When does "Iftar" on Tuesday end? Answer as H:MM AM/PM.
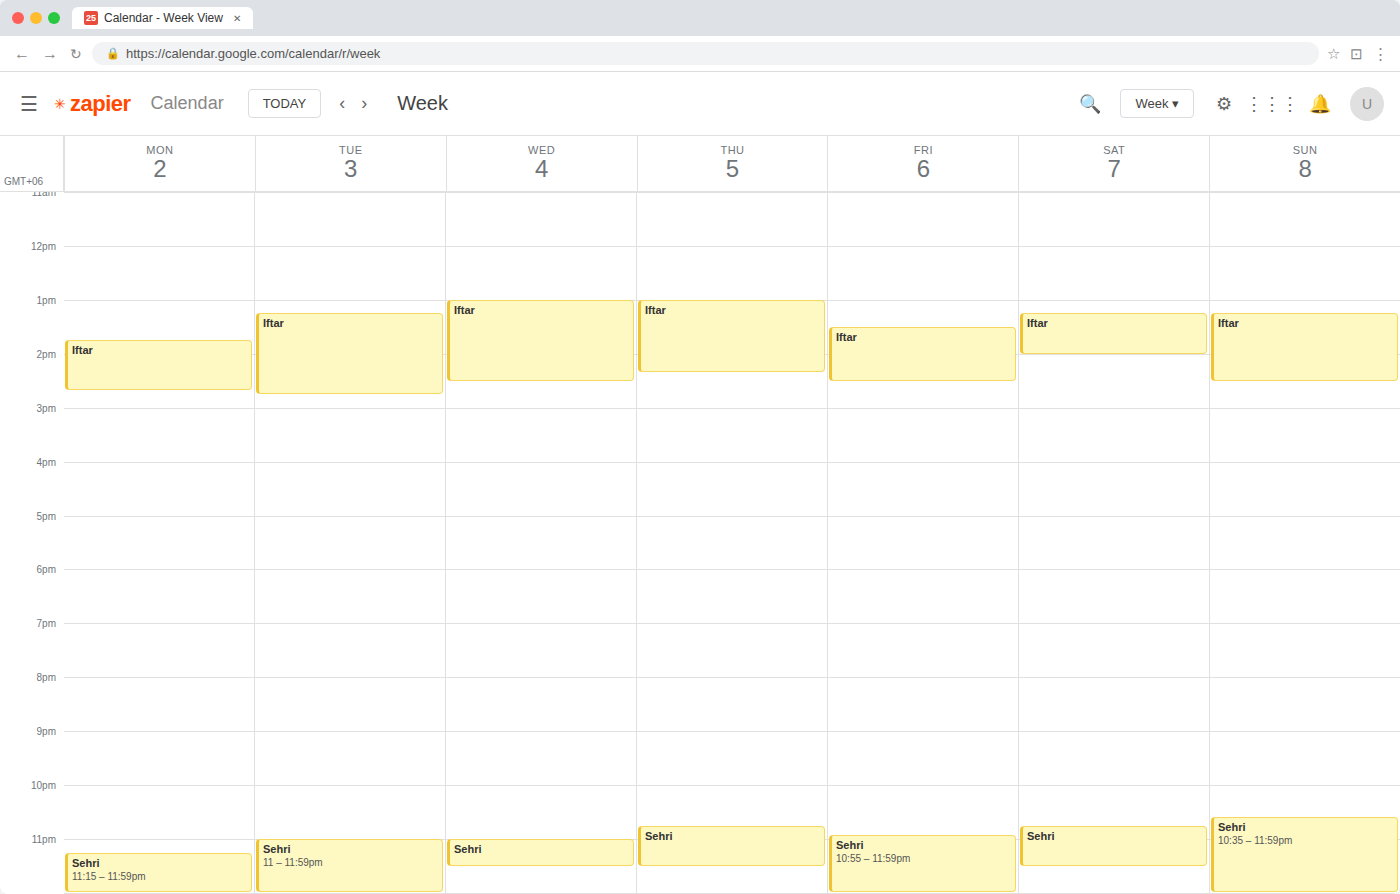
2:45 PM